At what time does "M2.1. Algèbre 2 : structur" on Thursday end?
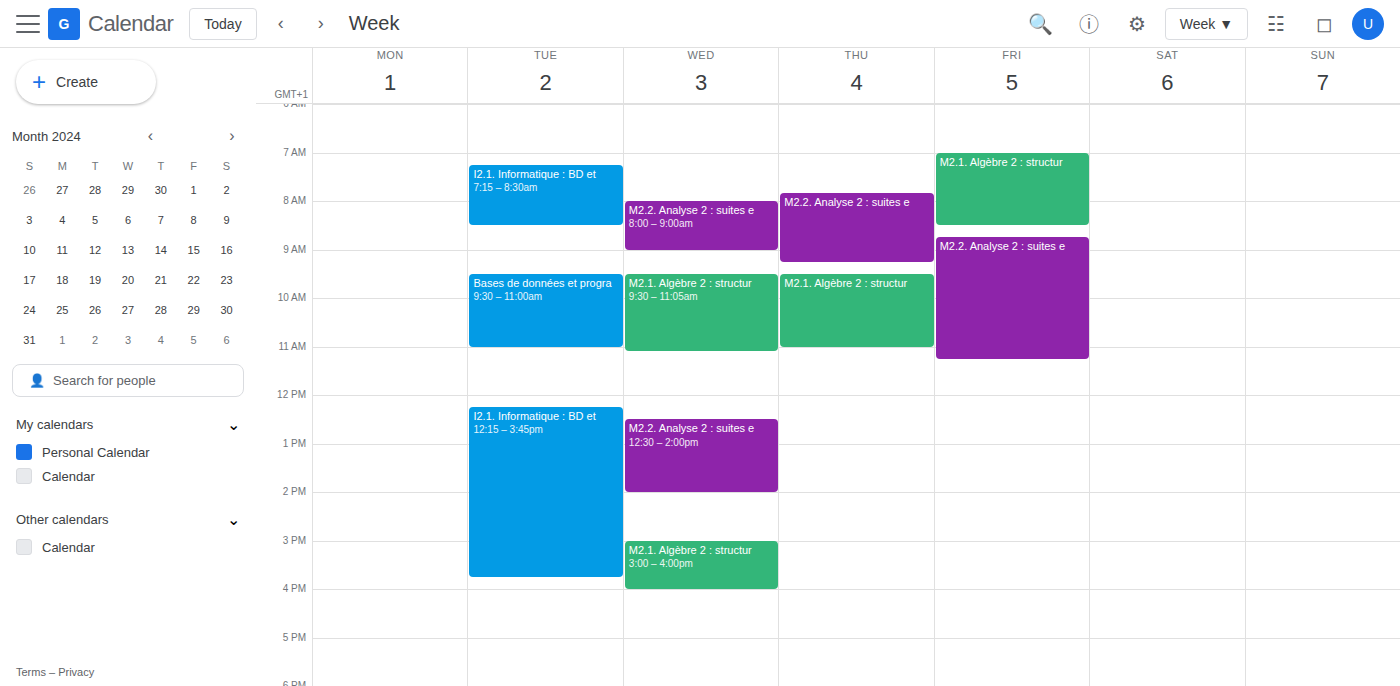
11:00 AM